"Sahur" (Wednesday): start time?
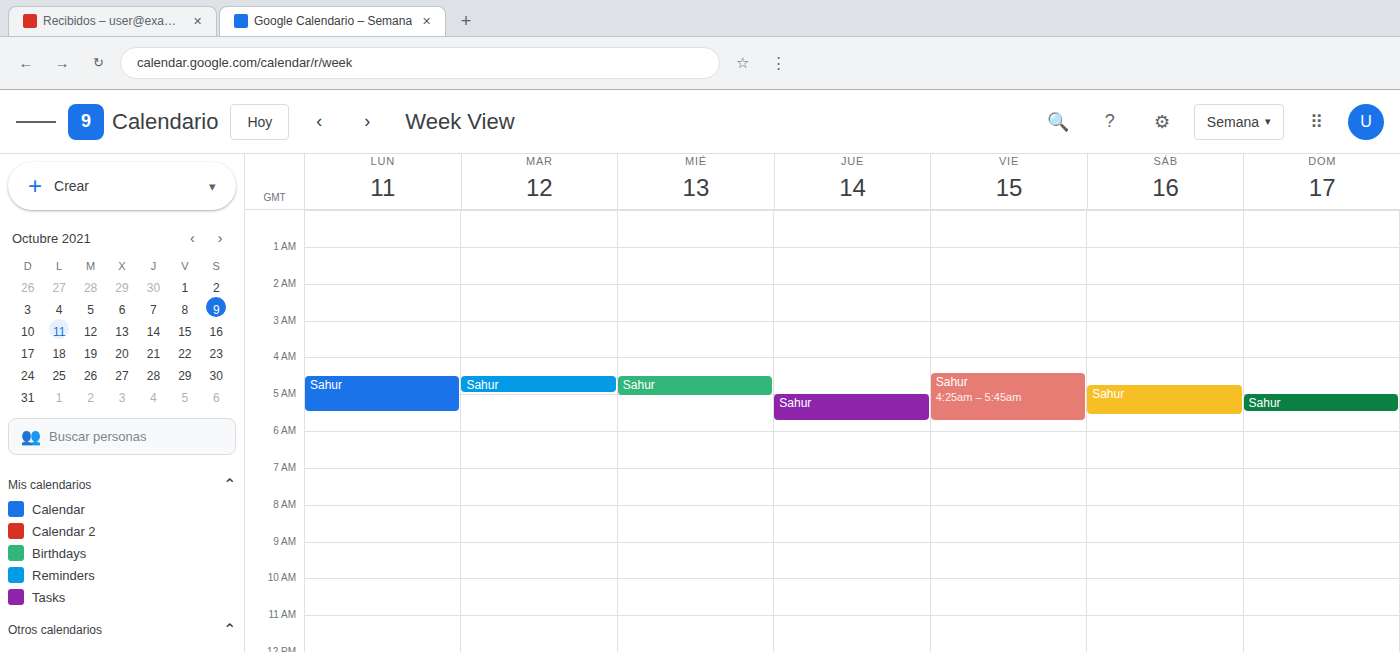
4:30 AM